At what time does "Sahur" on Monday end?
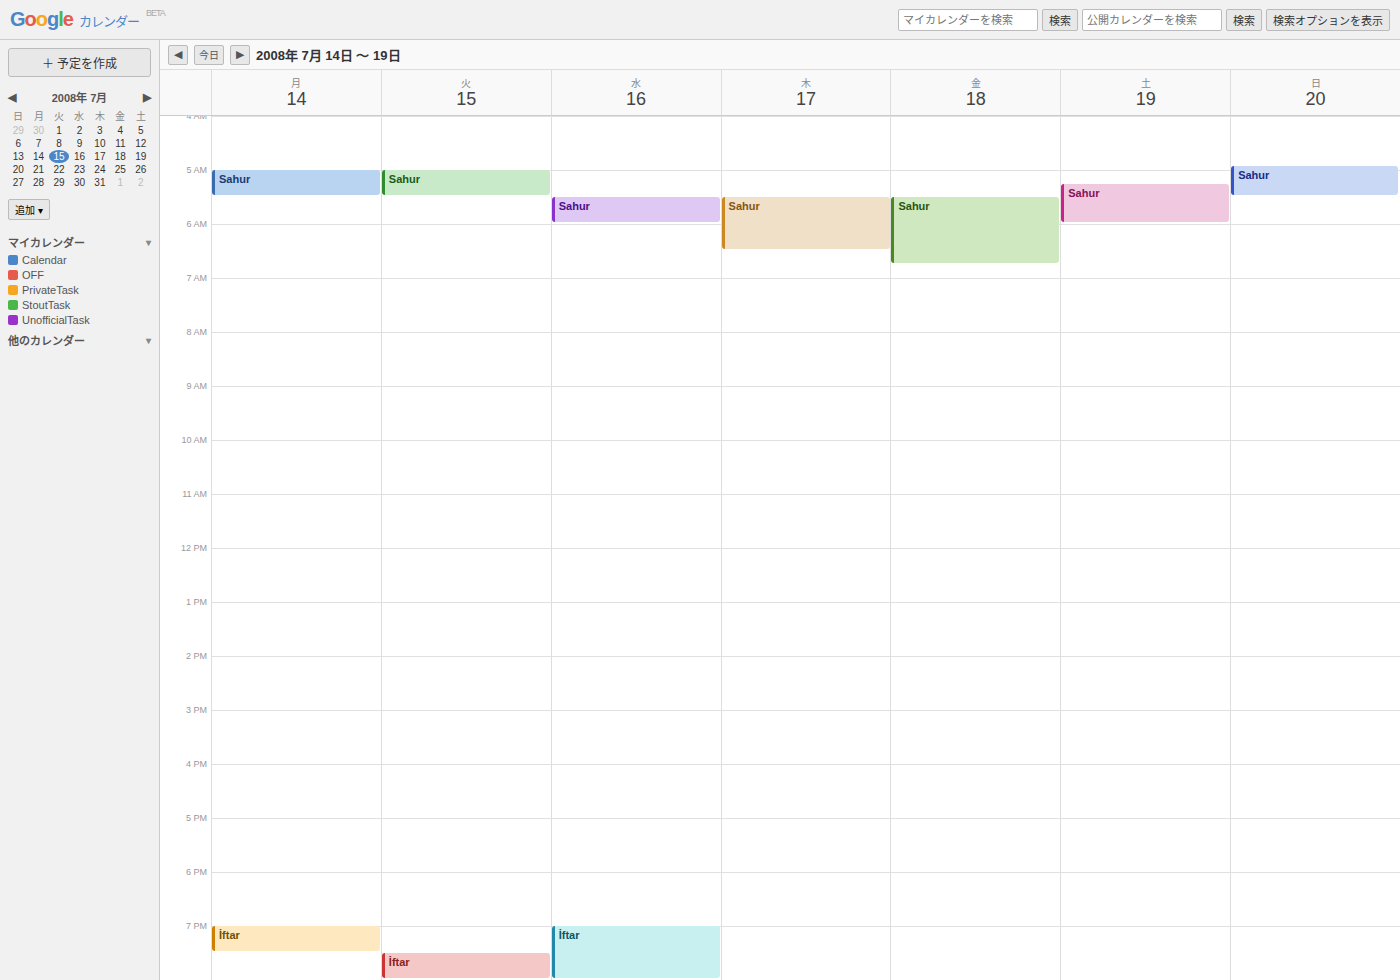
5:30 AM